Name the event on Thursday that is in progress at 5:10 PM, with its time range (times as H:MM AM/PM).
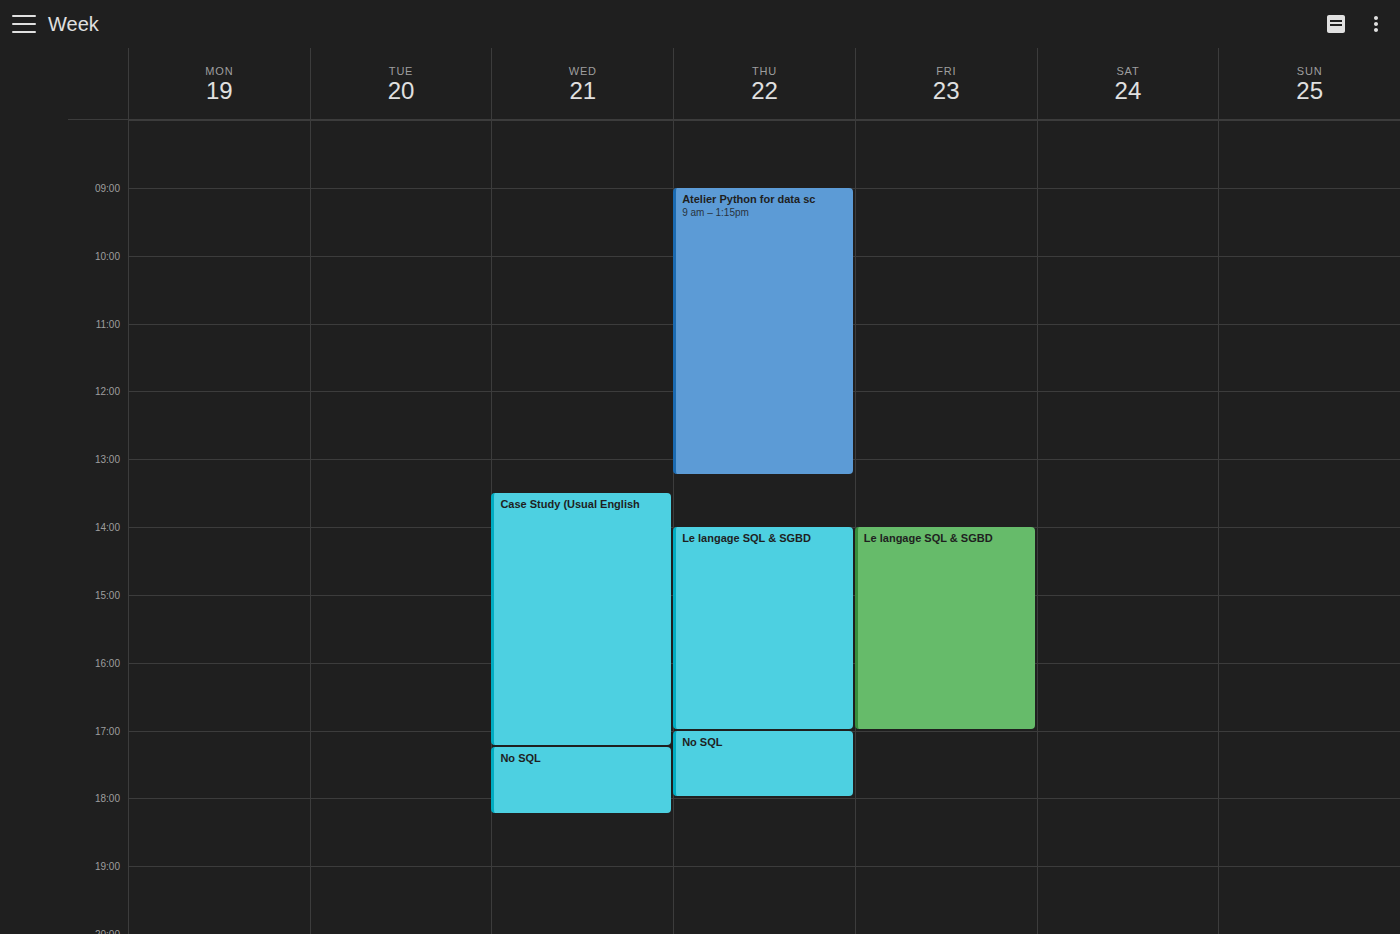
"No SQL", 5:00 PM to 6:00 PM